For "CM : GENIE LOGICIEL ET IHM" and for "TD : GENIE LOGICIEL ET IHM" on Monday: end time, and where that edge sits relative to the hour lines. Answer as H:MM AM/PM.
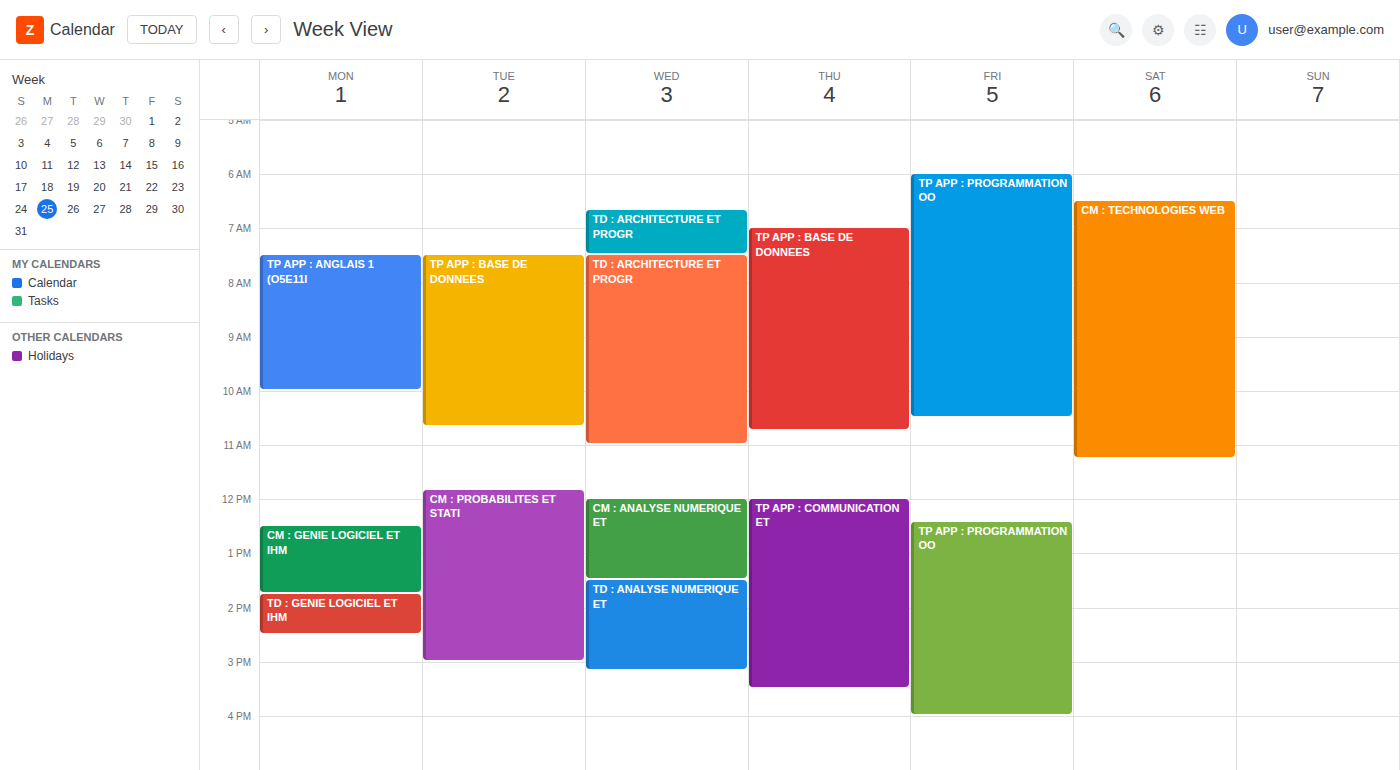
"CM : GENIE LOGICIEL ET IHM": 1:45 PM, neither: three quarters of the way from the 1 PM line to the 2 PM line. "TD : GENIE LOGICIEL ET IHM": 2:30 PM, halfway between the 2 PM and 3 PM lines.